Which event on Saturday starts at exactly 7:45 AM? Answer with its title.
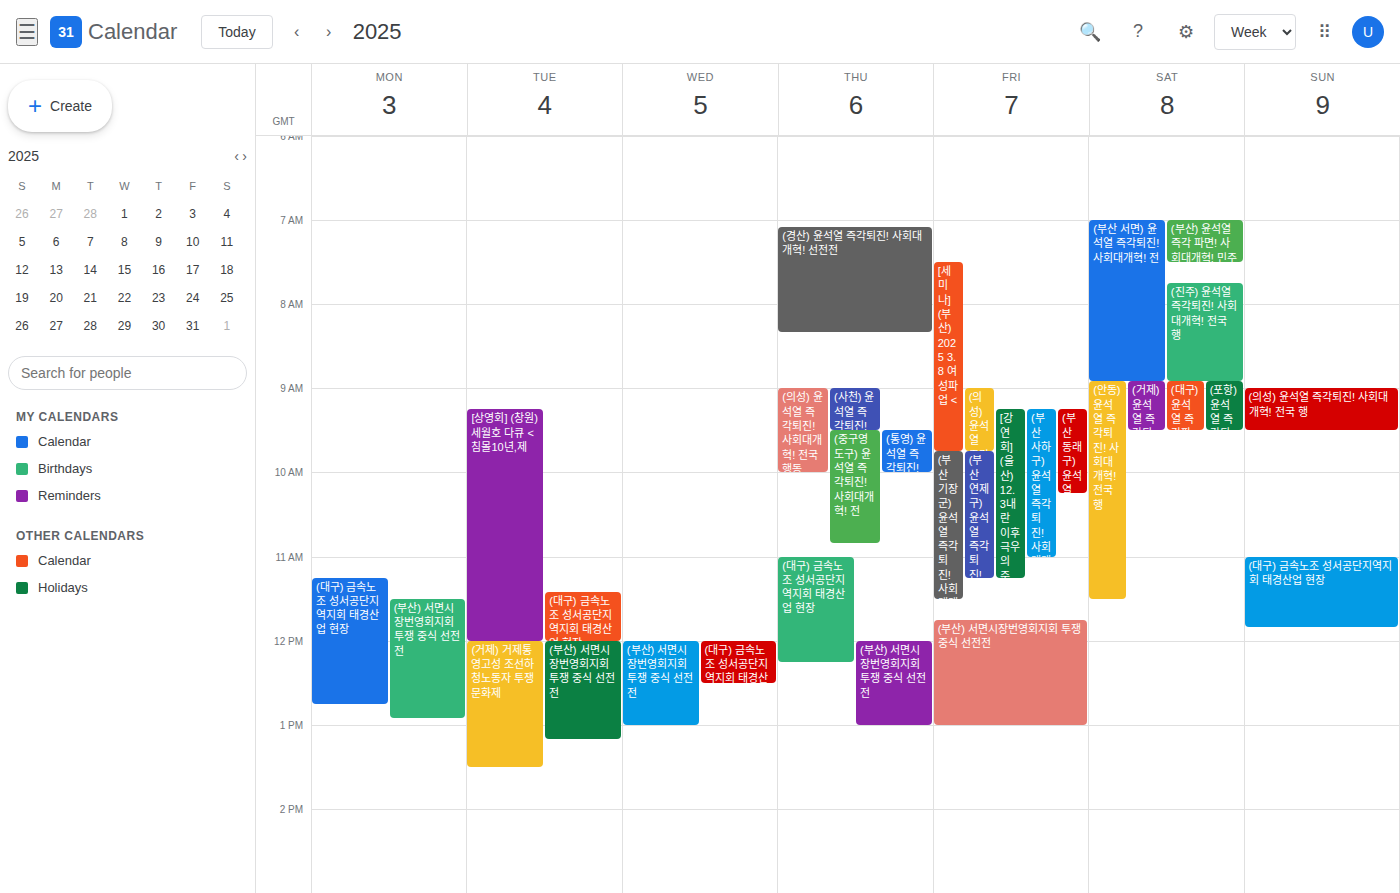
"(진주) 윤석열 즉각퇴진! 사회대개혁! 전국 행"